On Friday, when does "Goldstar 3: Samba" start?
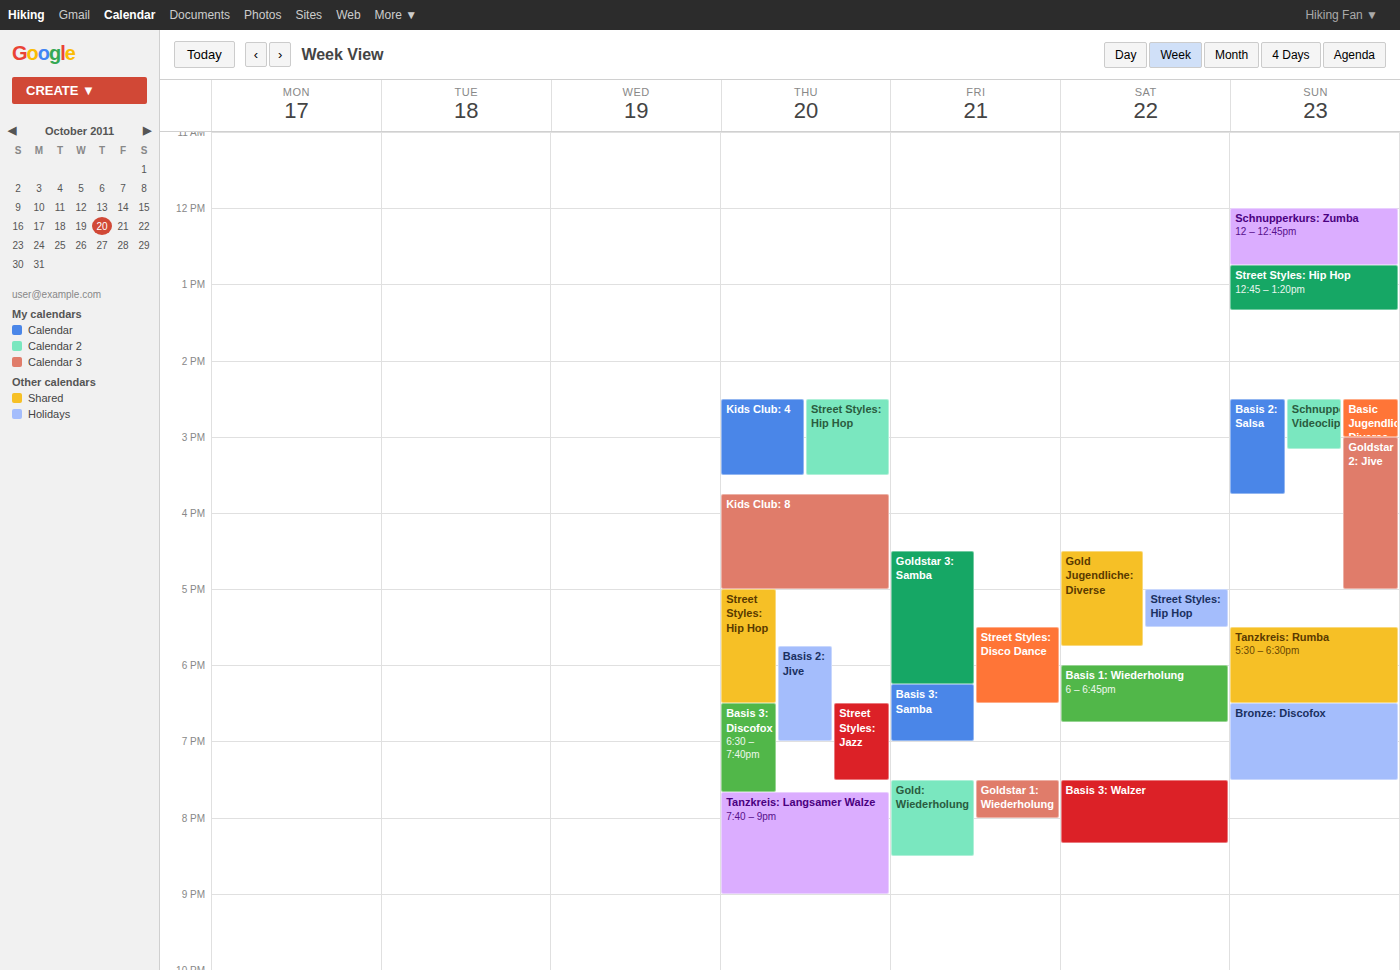
4:30 PM